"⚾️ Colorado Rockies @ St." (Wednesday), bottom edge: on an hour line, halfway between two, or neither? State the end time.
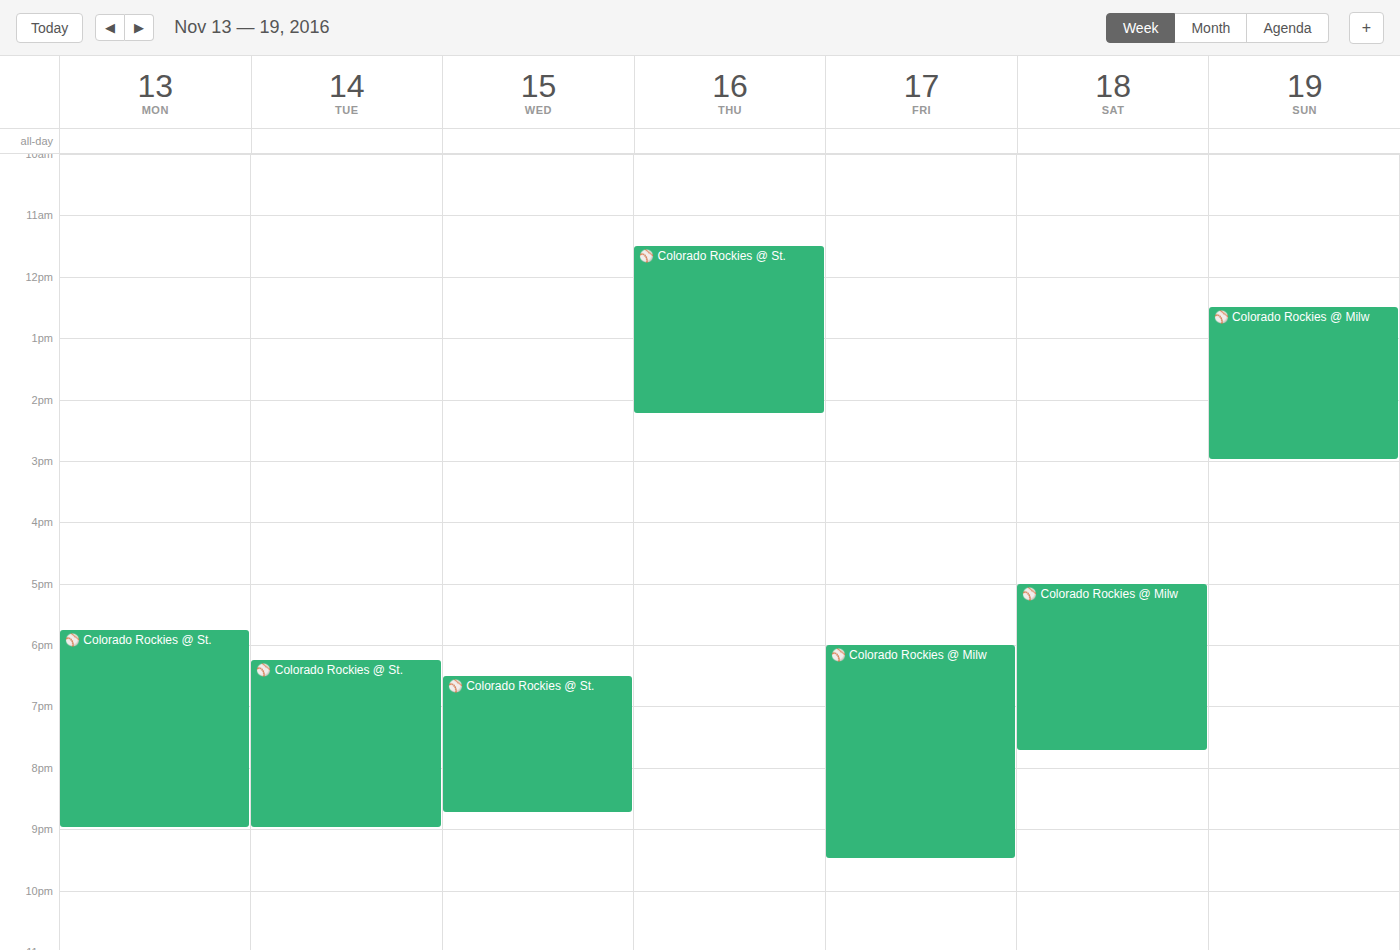
8:45 PM -- neither: three quarters of the way from the 8 PM line to the 9 PM line.